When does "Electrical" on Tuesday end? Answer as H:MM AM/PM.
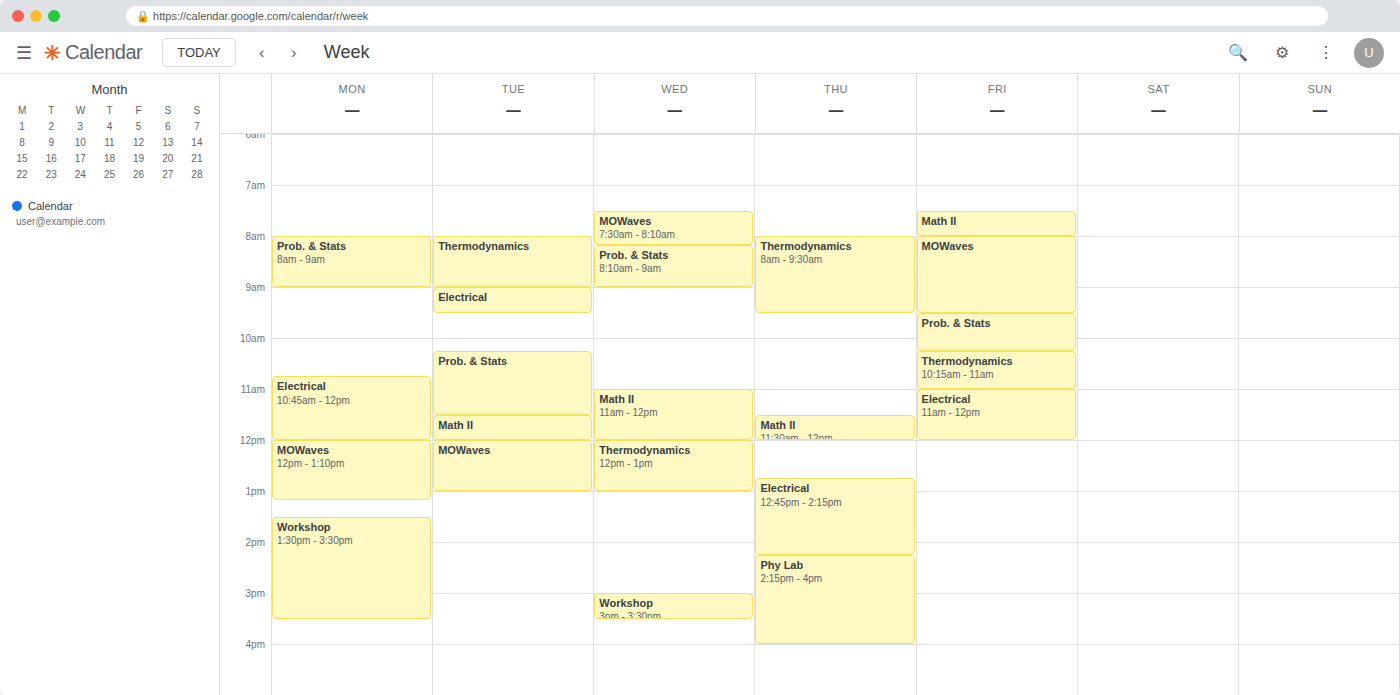
9:30 AM